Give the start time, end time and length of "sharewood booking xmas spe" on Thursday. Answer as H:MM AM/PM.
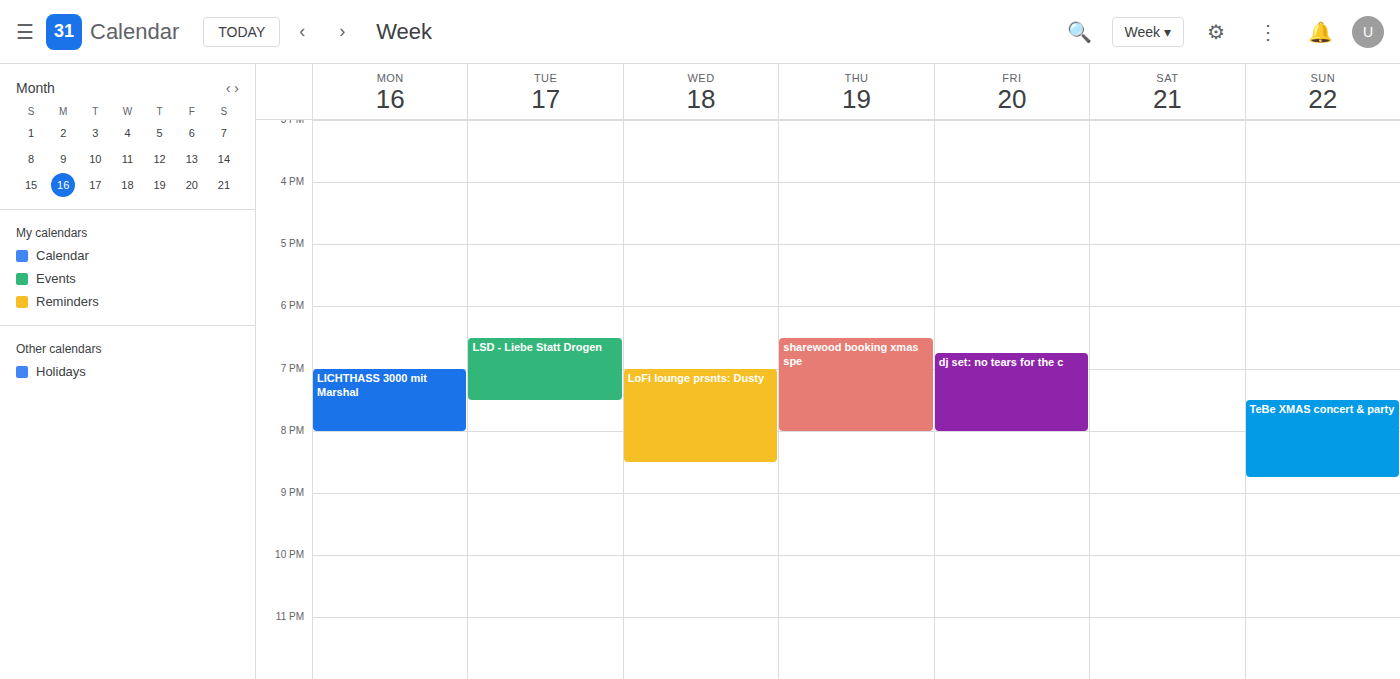
6:30 PM to 8:00 PM, 1 hour 30 minutes